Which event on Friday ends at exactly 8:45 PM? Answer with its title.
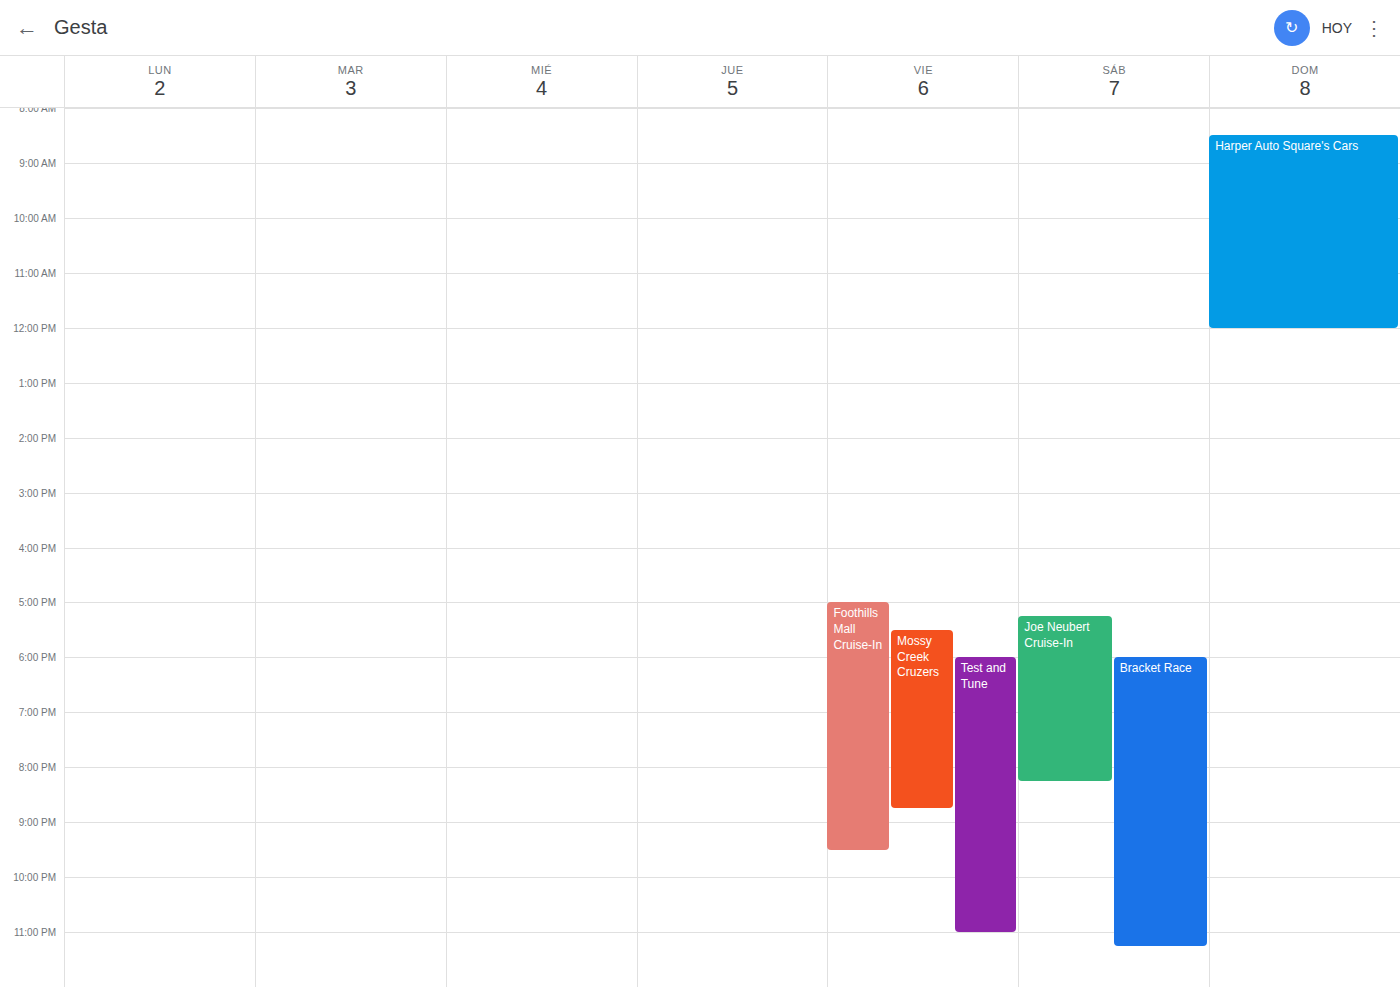
"Mossy Creek Cruzers"